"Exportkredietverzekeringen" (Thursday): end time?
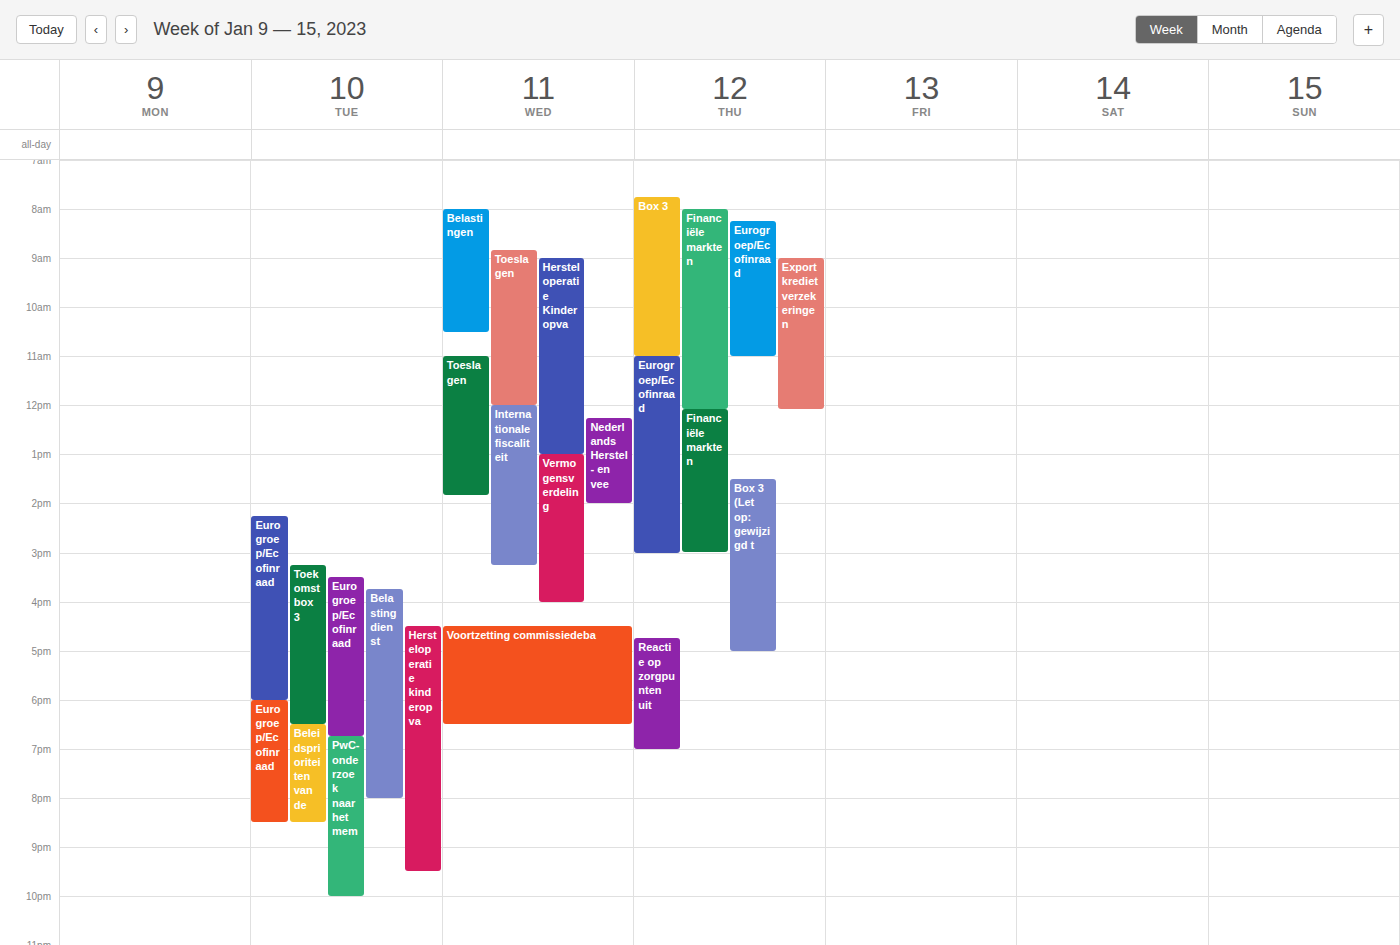
12:05